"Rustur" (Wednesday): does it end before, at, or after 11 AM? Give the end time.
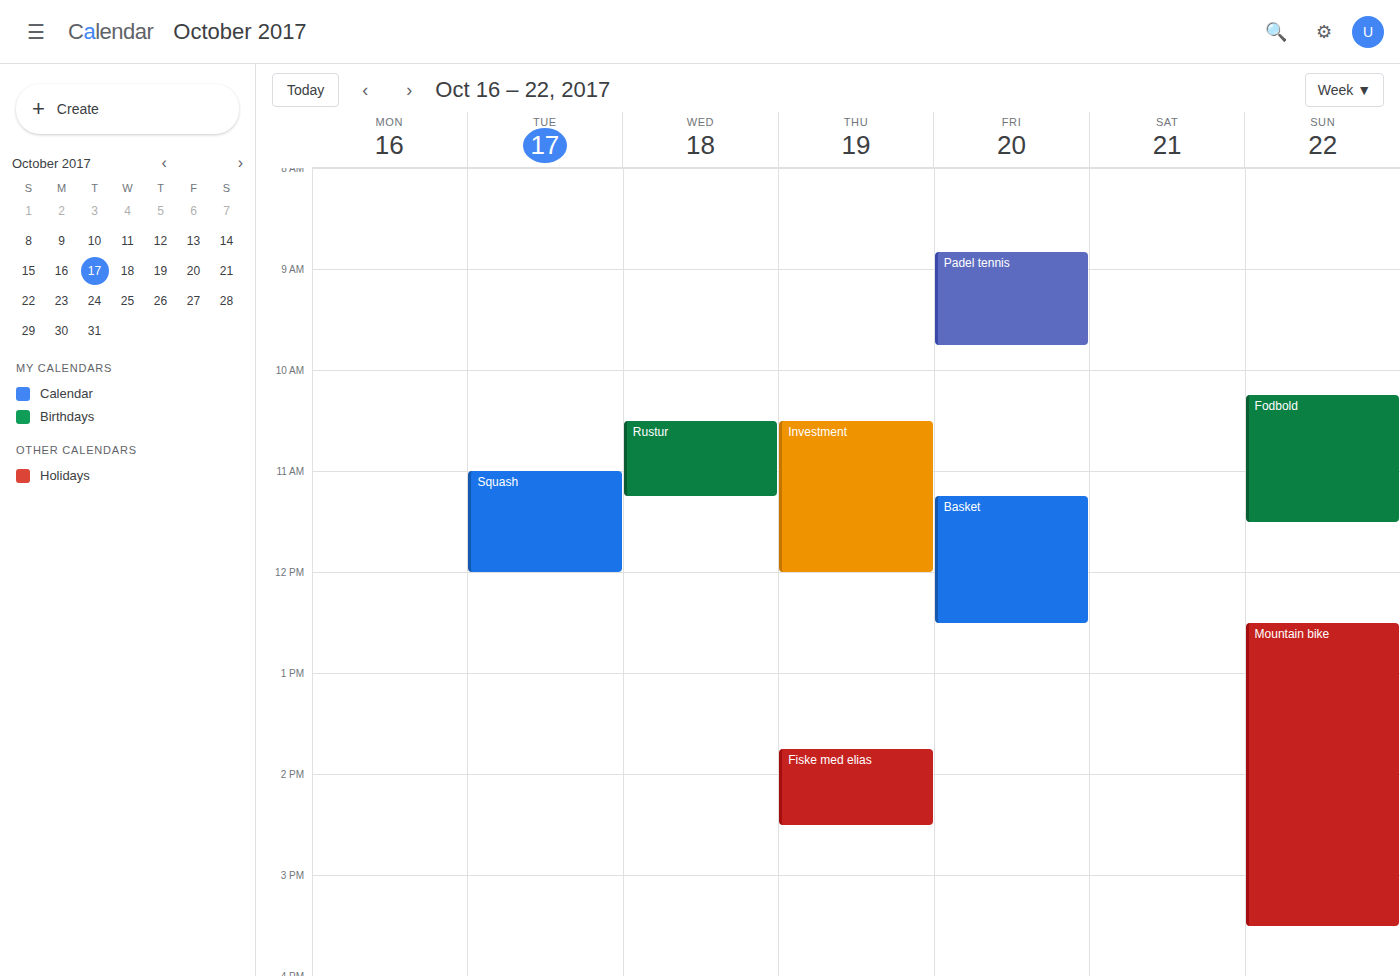
11:15 AM -- after 11 AM, 15 minutes below the 11 AM line.